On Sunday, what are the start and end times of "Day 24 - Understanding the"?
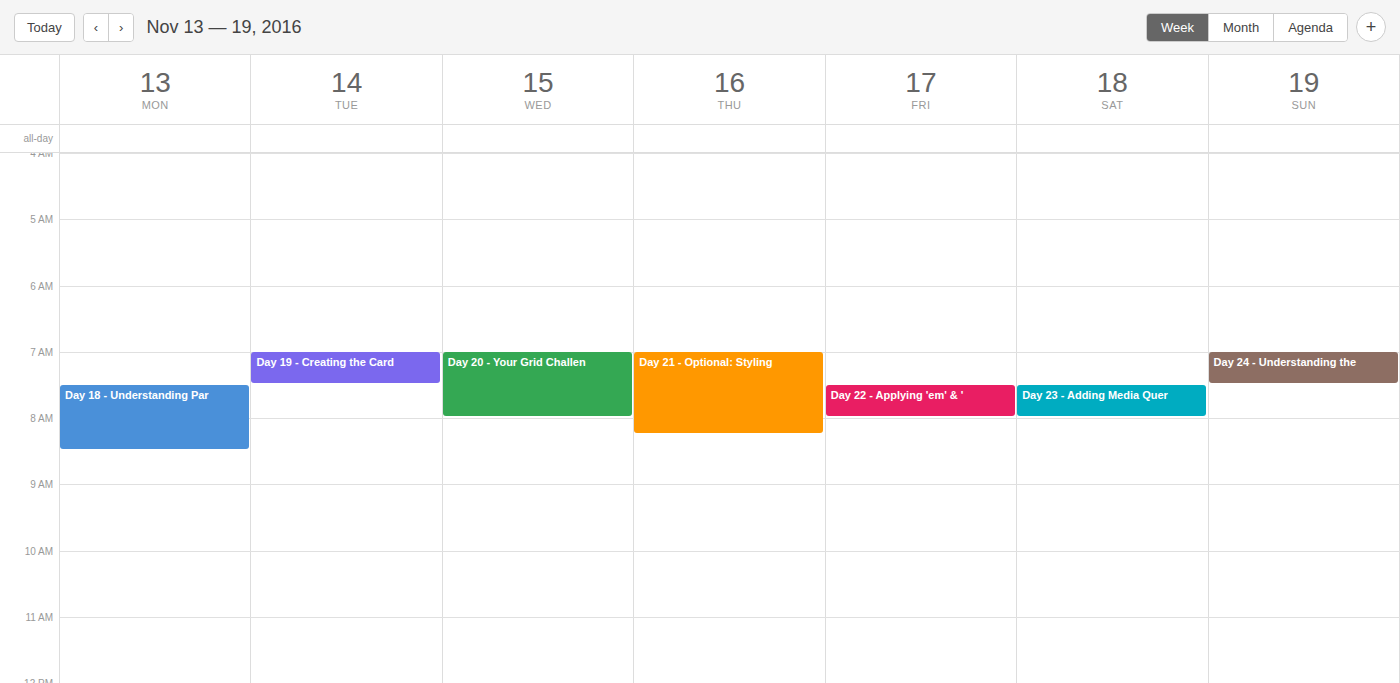
07:00 to 07:30